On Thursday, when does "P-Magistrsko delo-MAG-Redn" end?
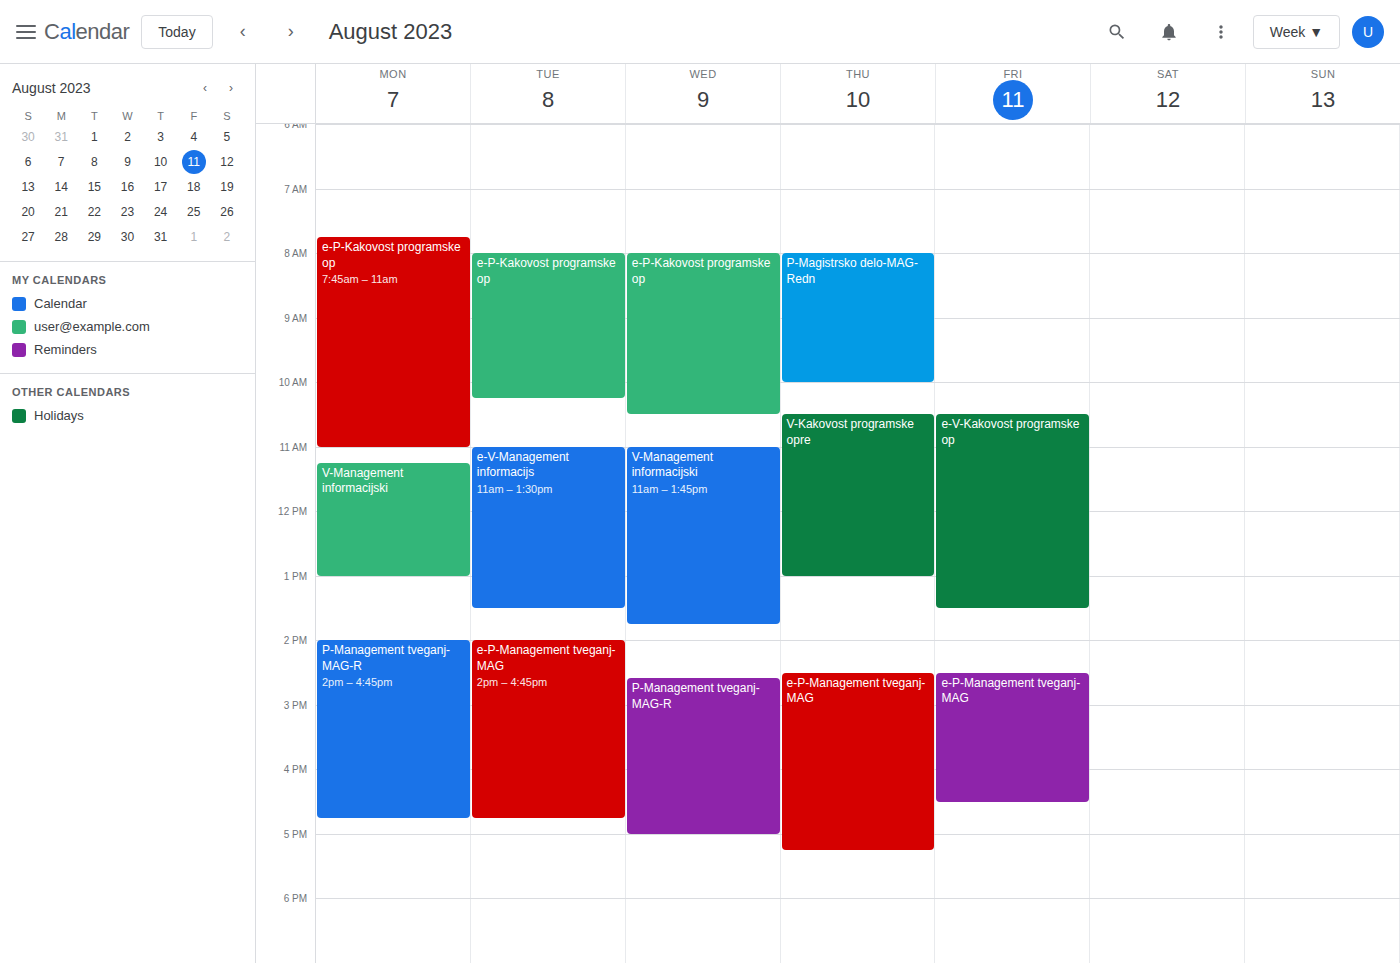
10:00 AM